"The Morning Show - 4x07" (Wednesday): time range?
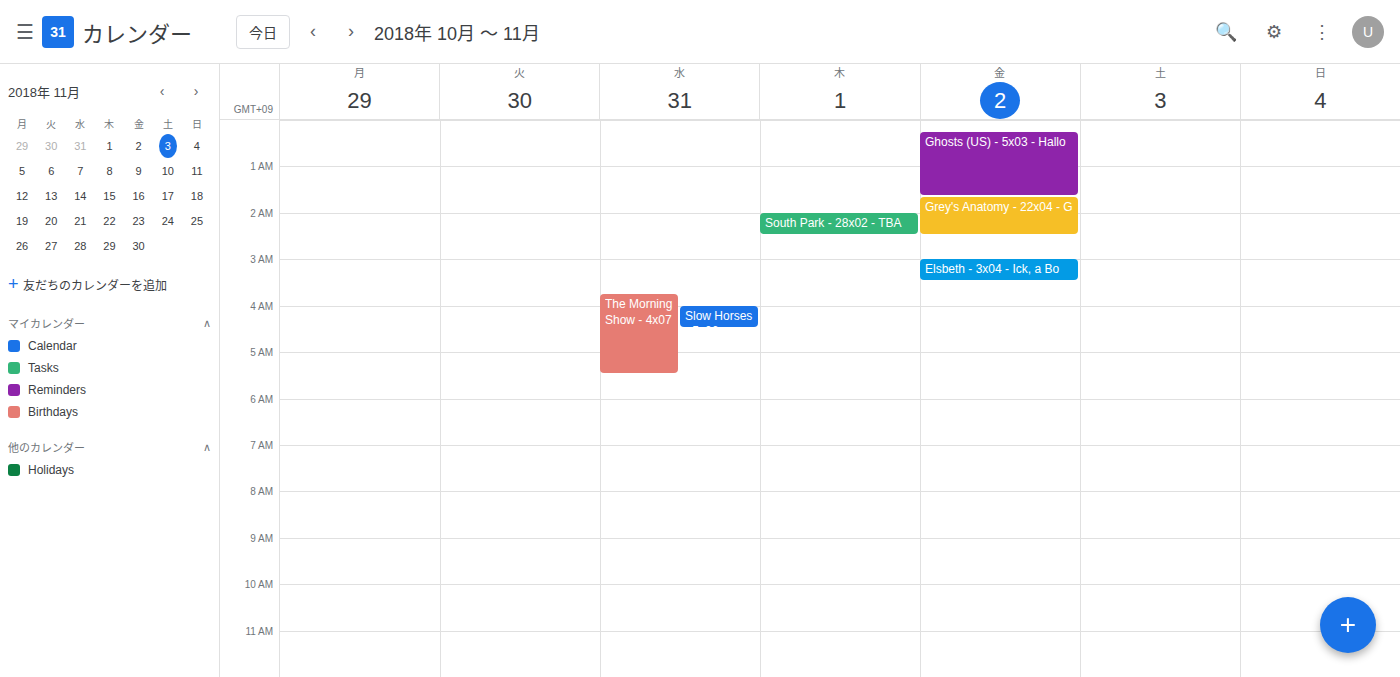
3:45 AM to 5:30 AM